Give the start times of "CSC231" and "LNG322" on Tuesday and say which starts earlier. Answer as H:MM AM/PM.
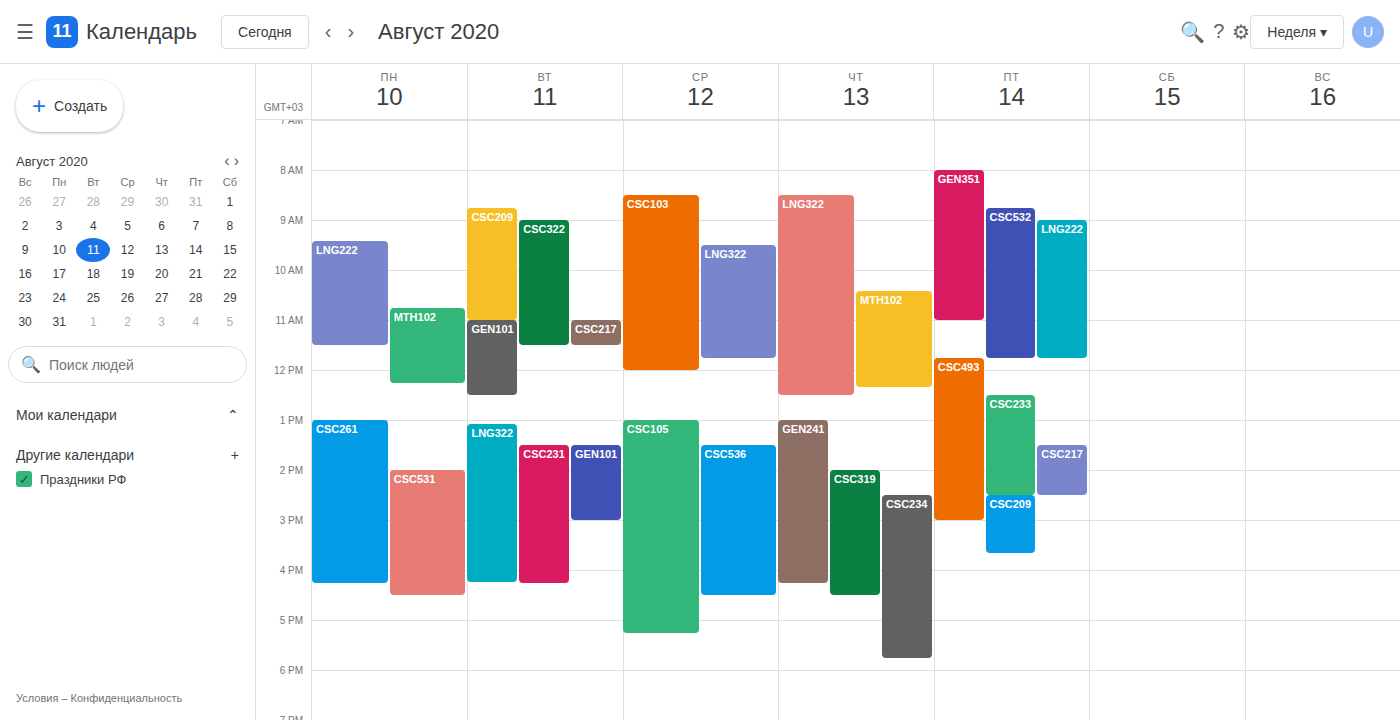
"LNG322" 1:05 PM; "CSC231" 1:30 PM.